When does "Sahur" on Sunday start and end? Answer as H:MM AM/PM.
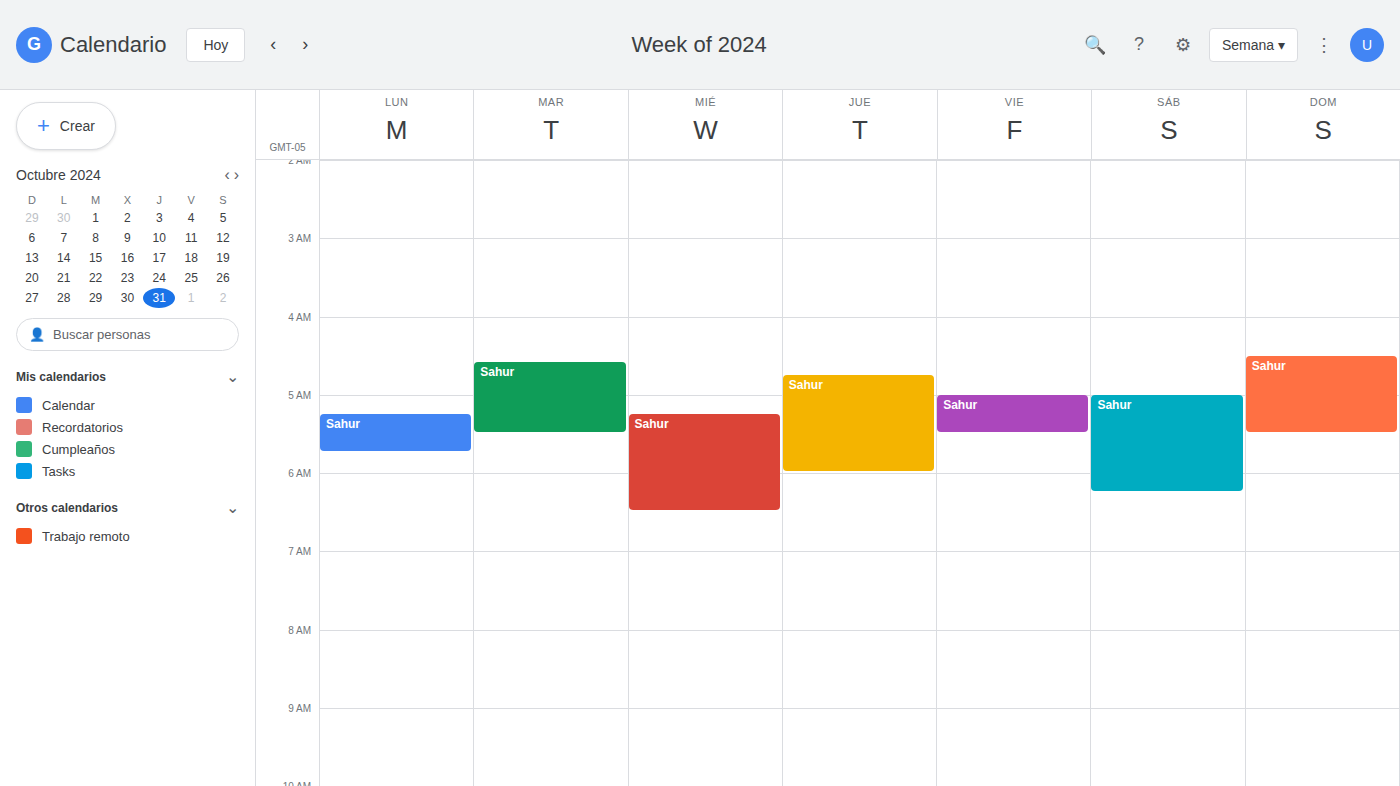
4:30 AM to 5:30 AM